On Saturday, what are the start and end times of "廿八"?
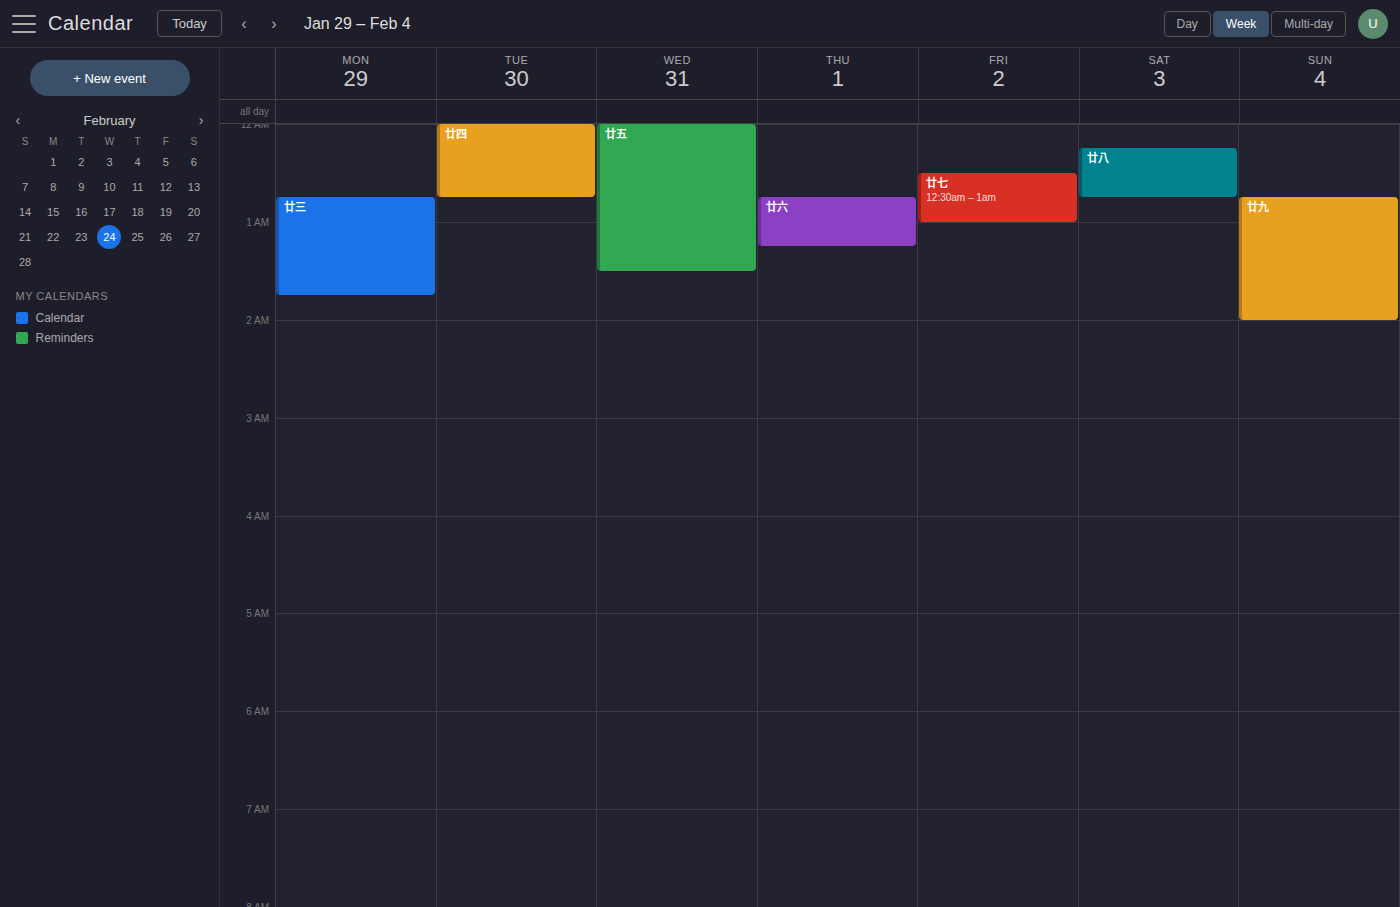
12:15 AM to 12:45 AM